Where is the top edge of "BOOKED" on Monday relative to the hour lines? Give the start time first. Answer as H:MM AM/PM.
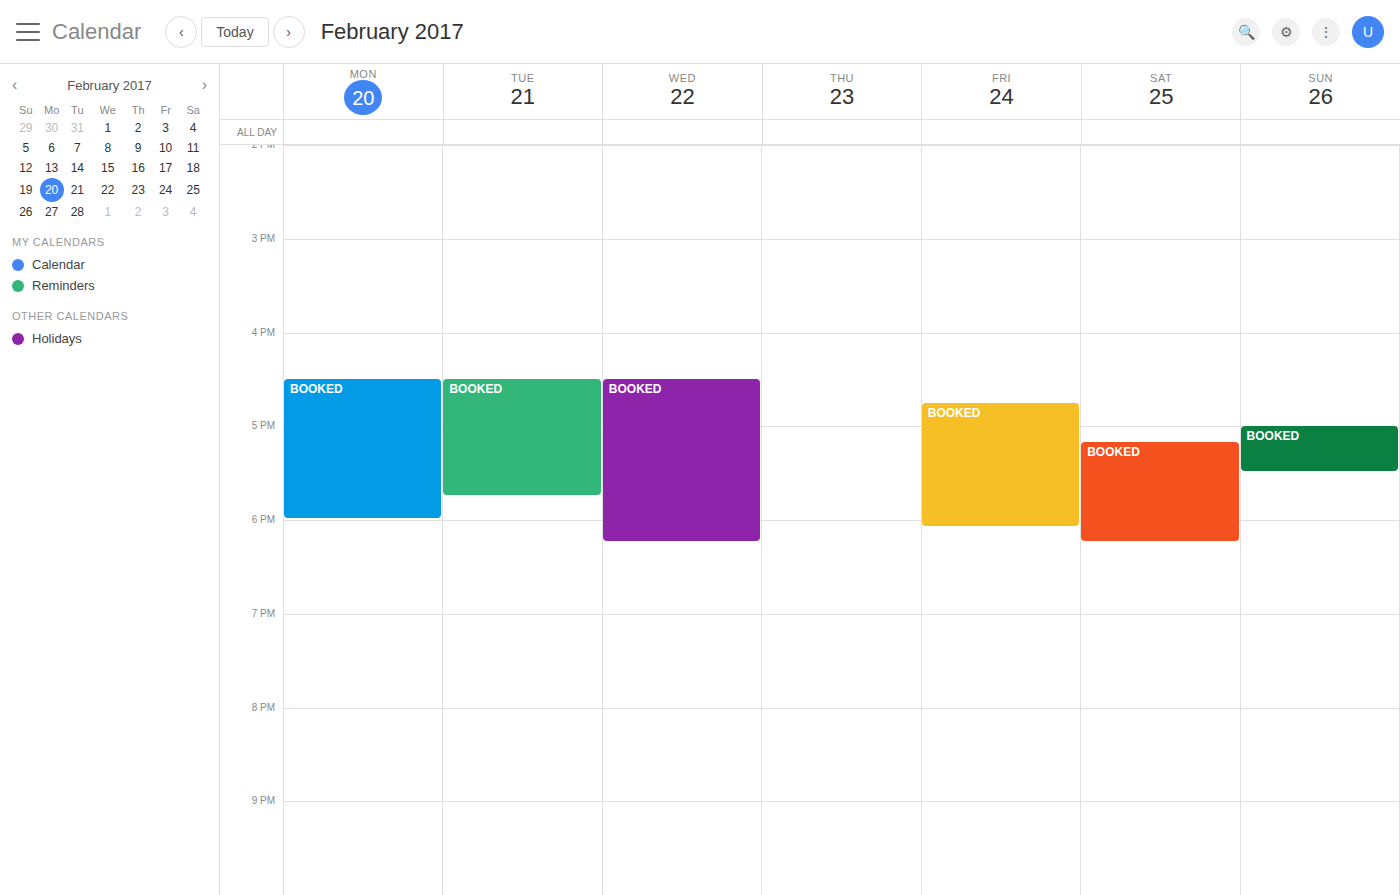
4:30 PM -- halfway between the 4 PM and 5 PM lines.